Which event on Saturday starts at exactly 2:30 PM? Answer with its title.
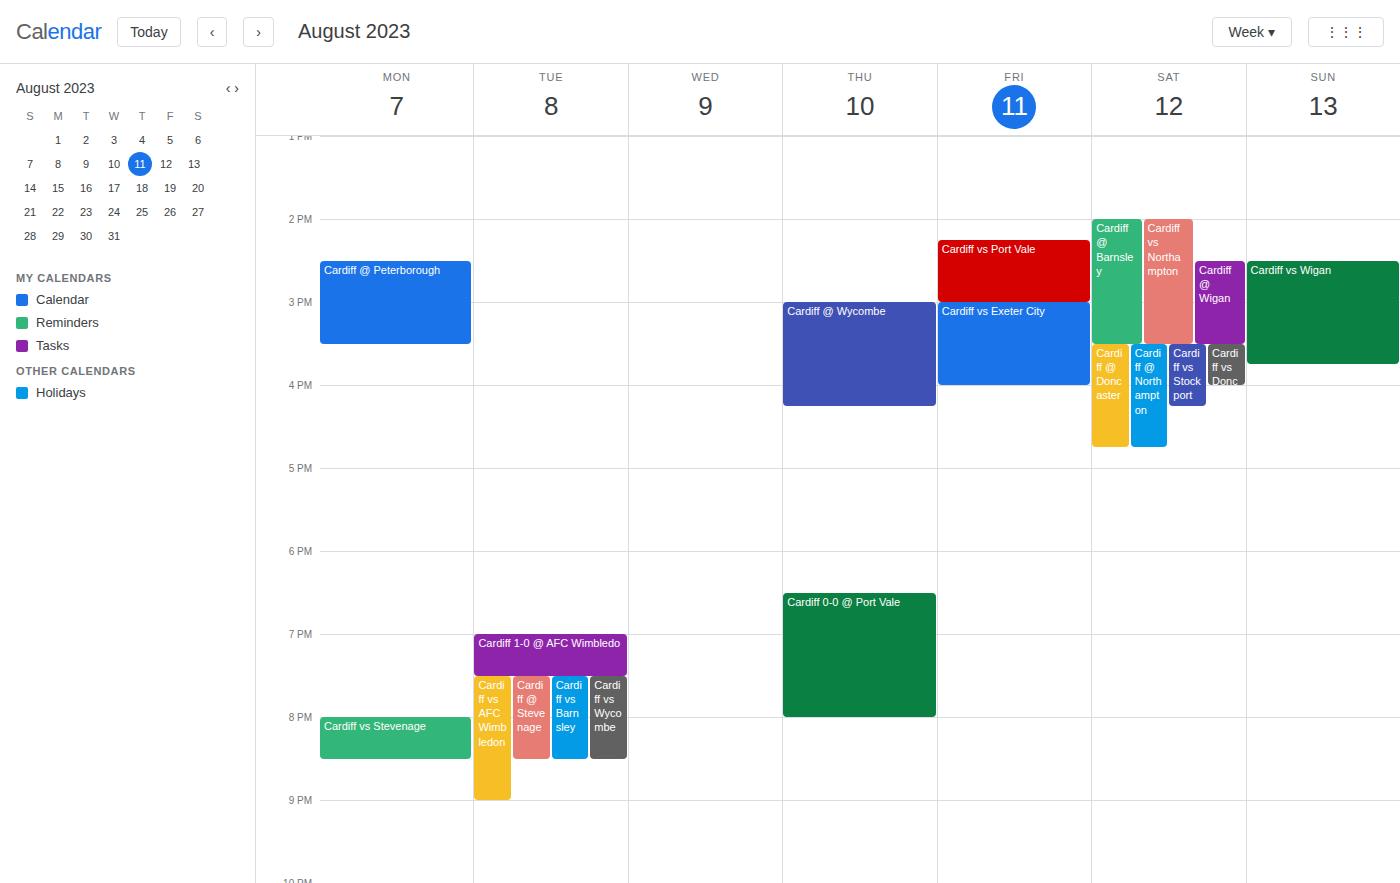
"Cardiff @ Wigan"